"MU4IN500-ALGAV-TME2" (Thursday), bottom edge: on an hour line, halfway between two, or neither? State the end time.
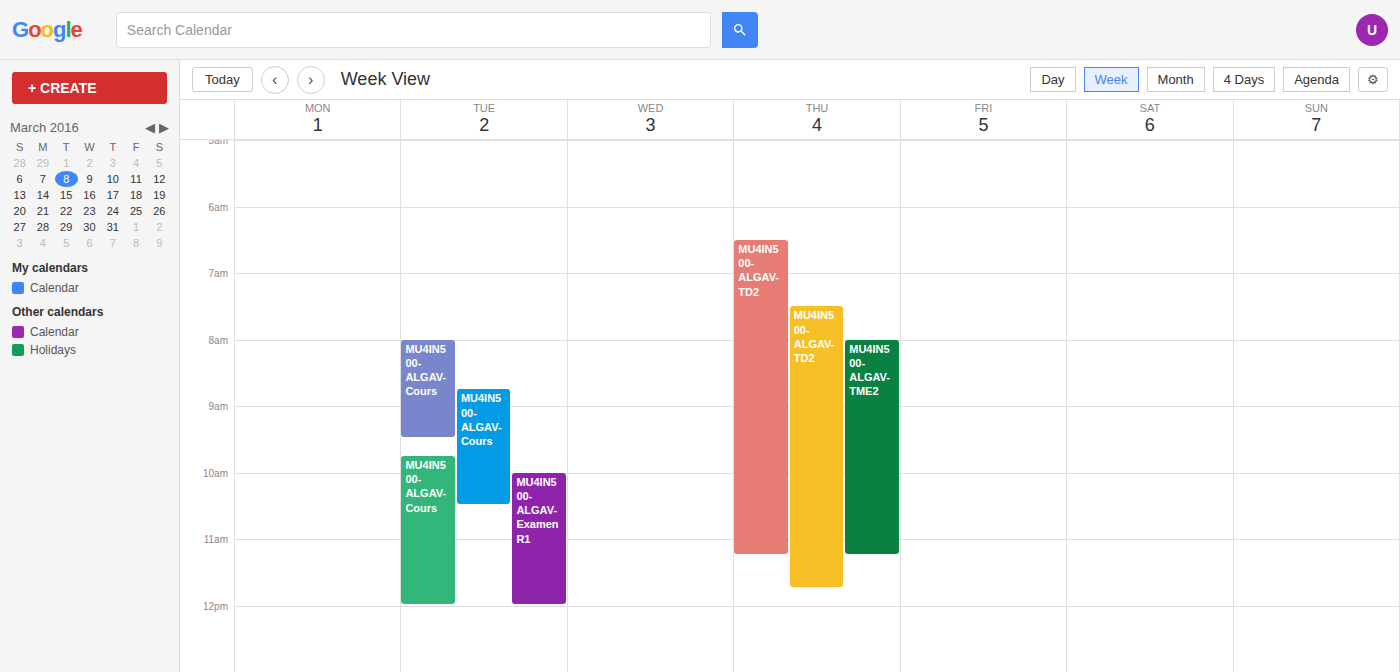
11:15 AM -- neither: a quarter of the way from the 11 AM line to the 12 PM line.